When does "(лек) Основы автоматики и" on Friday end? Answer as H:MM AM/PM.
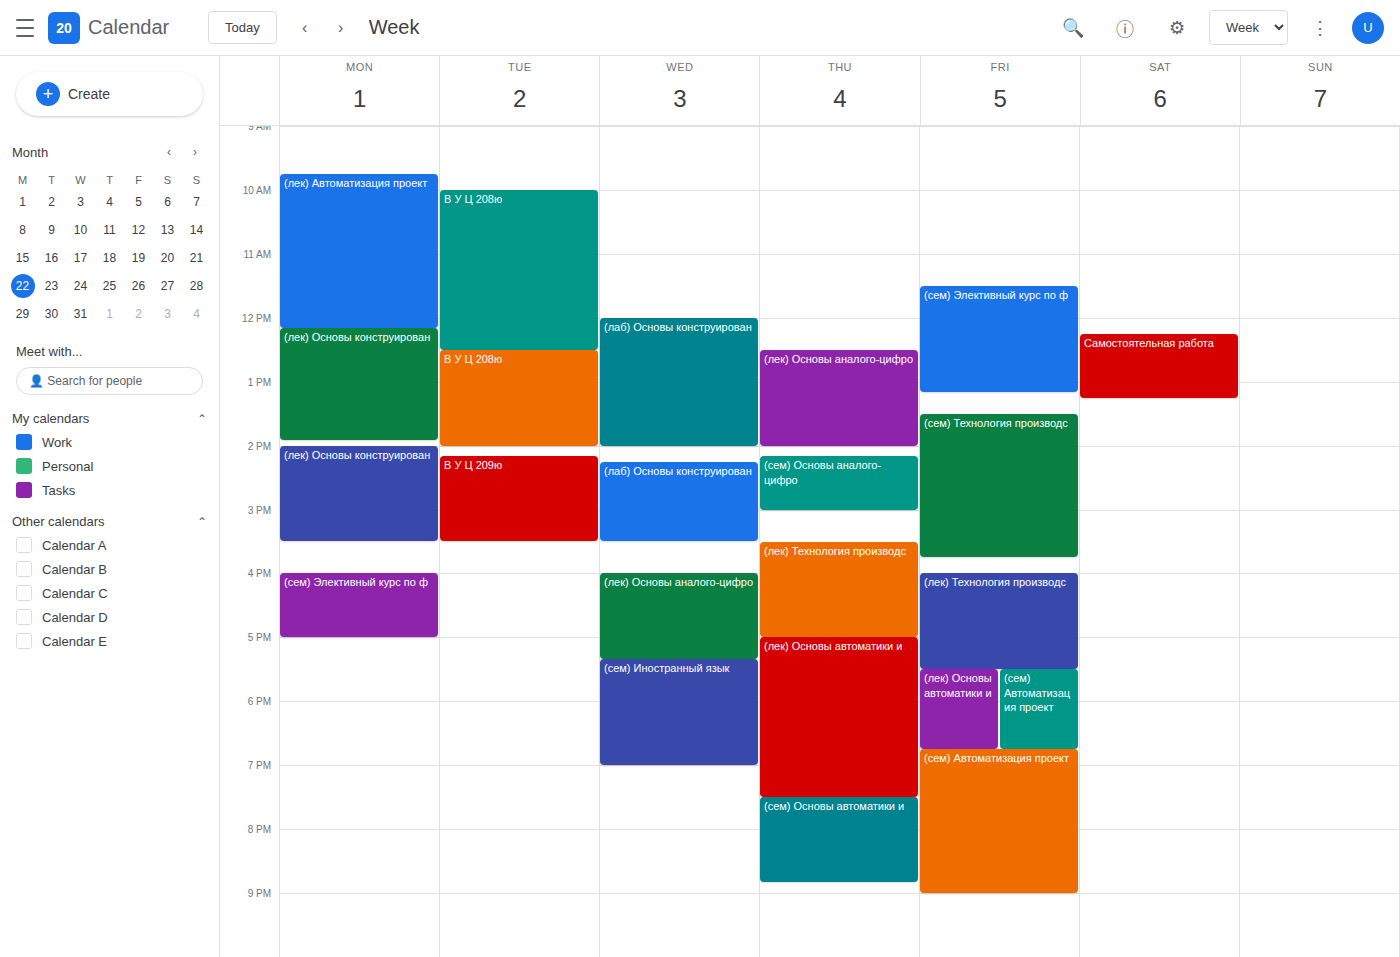
6:45 PM